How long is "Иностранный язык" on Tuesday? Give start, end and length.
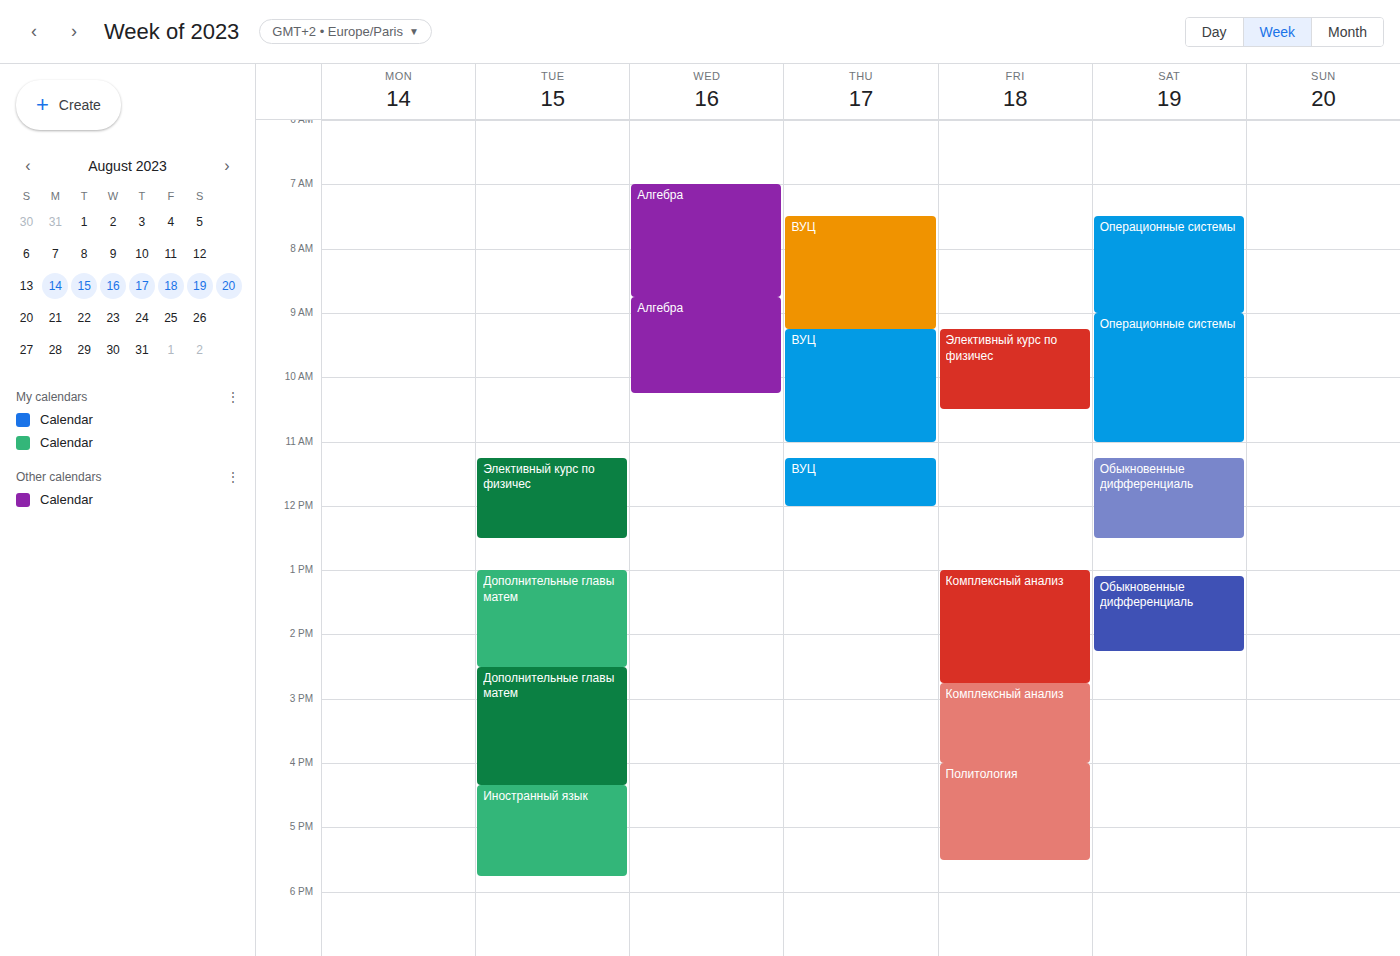
16:20 to 17:45, 1 hour 25 minutes